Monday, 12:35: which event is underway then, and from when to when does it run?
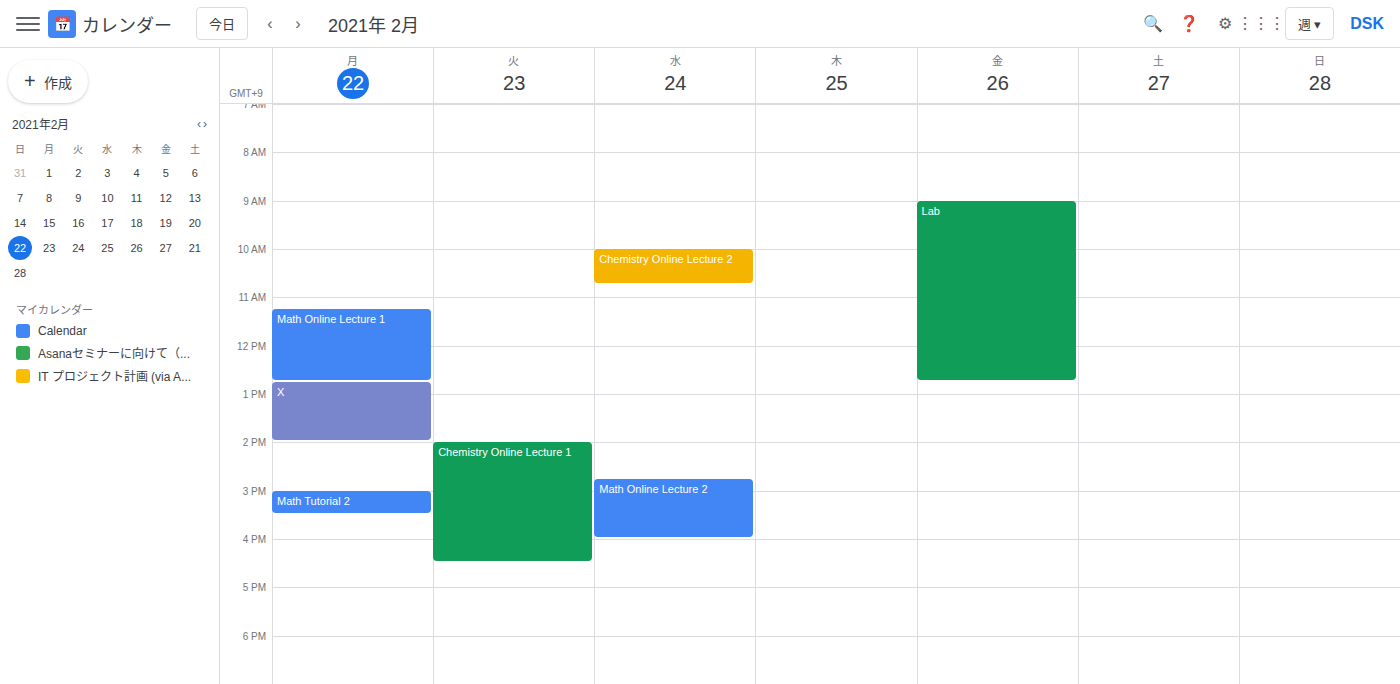
"Math Online Lecture 1", 11:15 to 12:45